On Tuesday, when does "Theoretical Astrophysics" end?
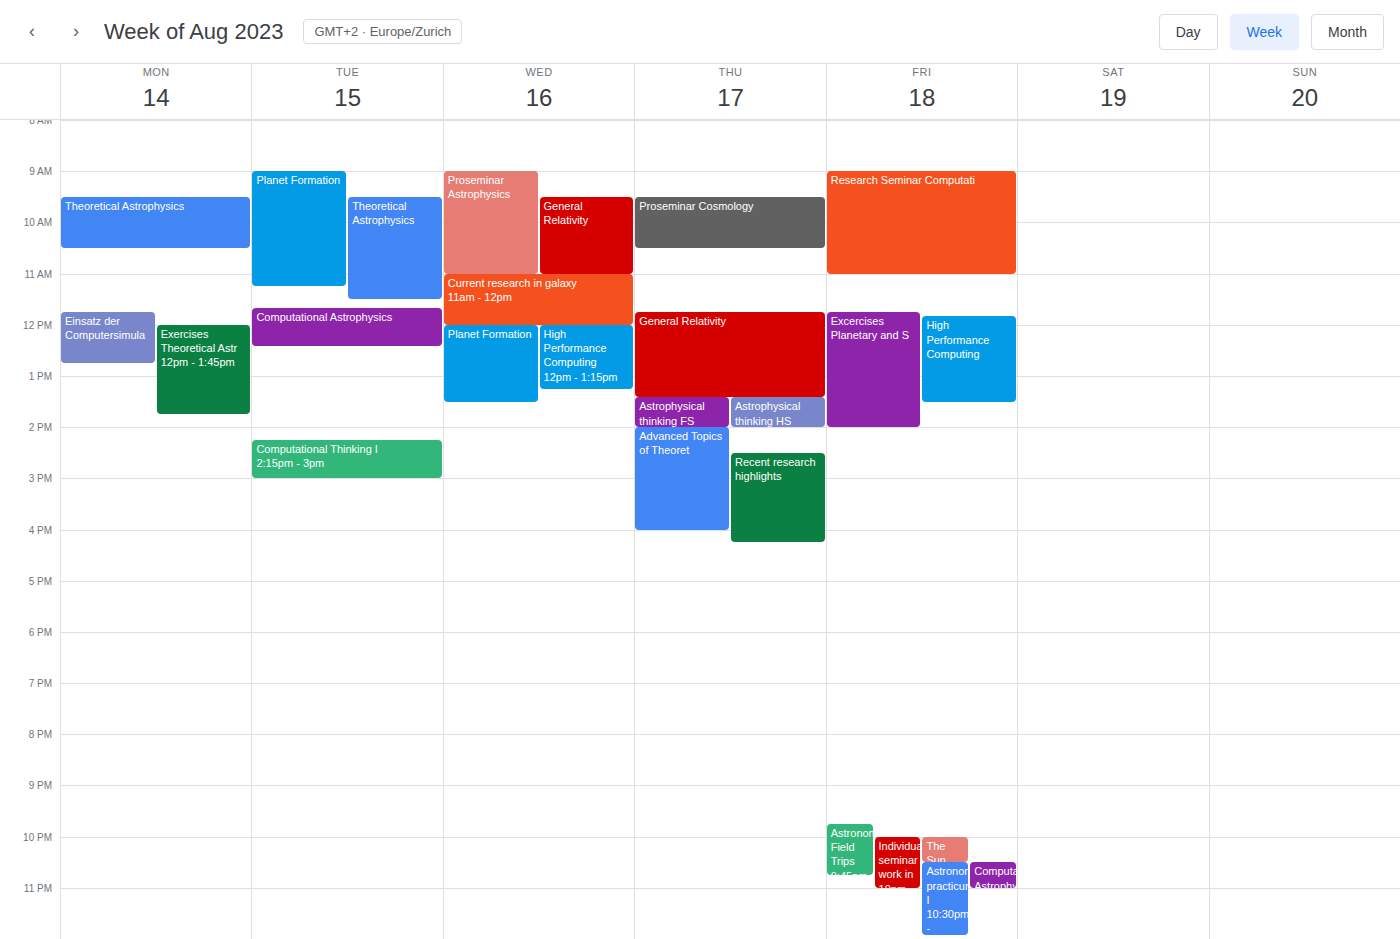
11:30 AM